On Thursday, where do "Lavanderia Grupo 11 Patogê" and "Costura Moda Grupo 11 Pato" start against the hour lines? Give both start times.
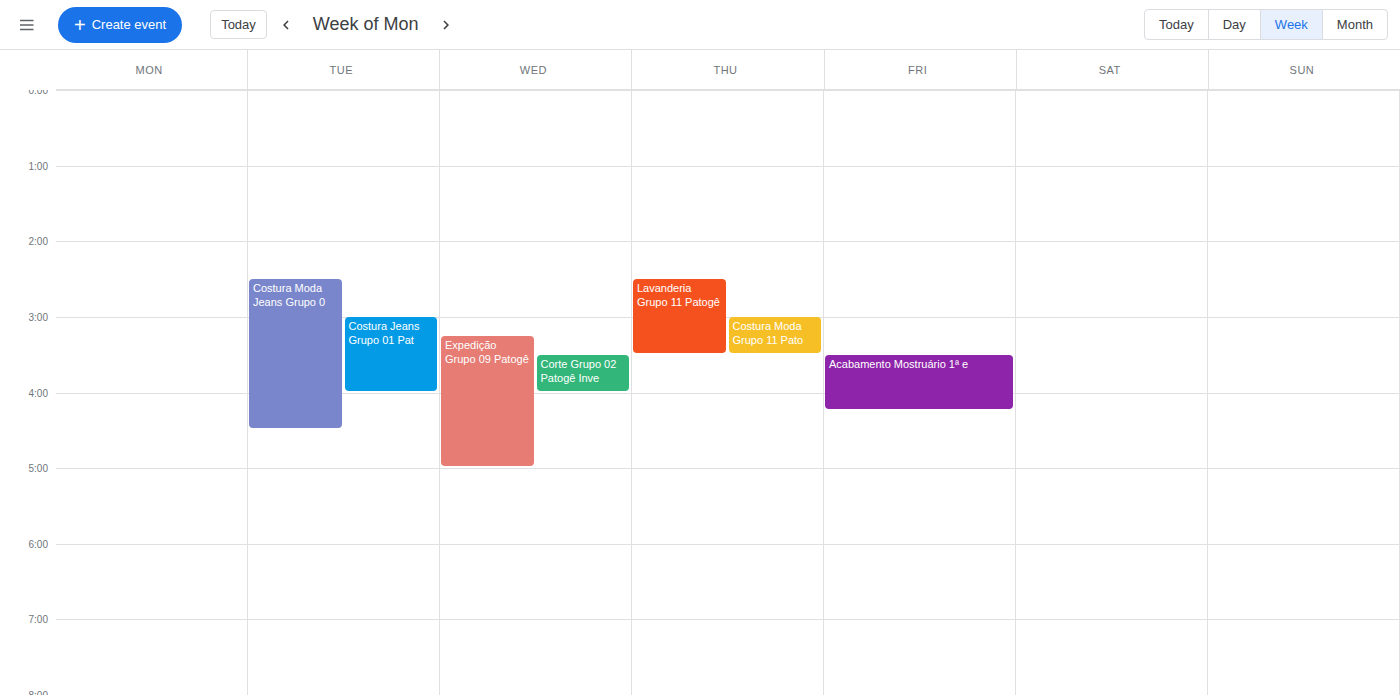
"Lavanderia Grupo 11 Patogê": 2:30 AM, halfway between the 2 AM and 3 AM lines. "Costura Moda Grupo 11 Pato": 3:00 AM, exactly on the 3 AM line.